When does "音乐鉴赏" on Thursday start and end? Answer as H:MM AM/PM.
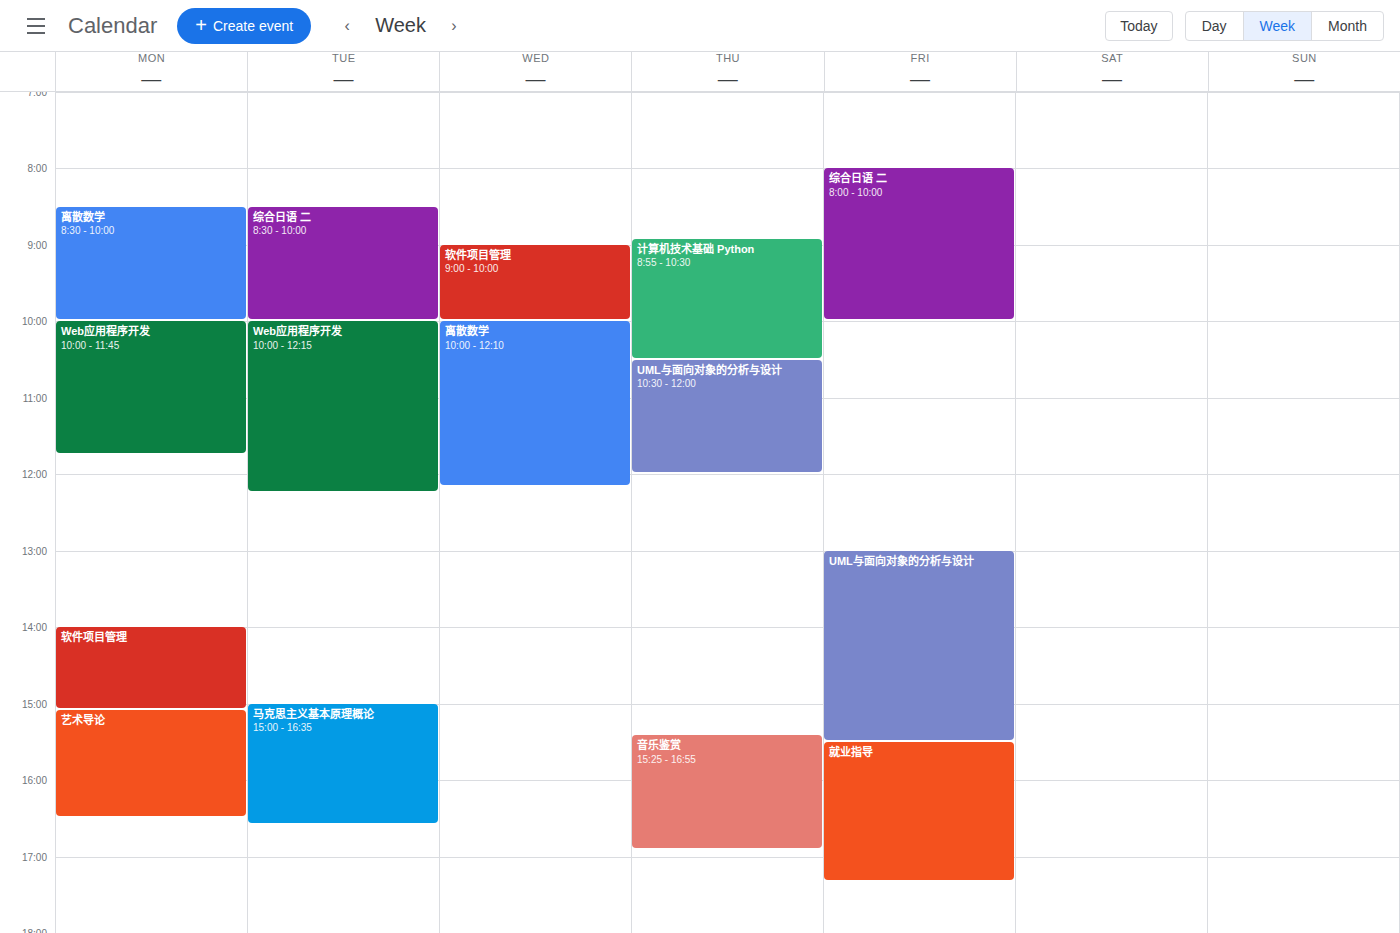
3:25 PM to 4:55 PM